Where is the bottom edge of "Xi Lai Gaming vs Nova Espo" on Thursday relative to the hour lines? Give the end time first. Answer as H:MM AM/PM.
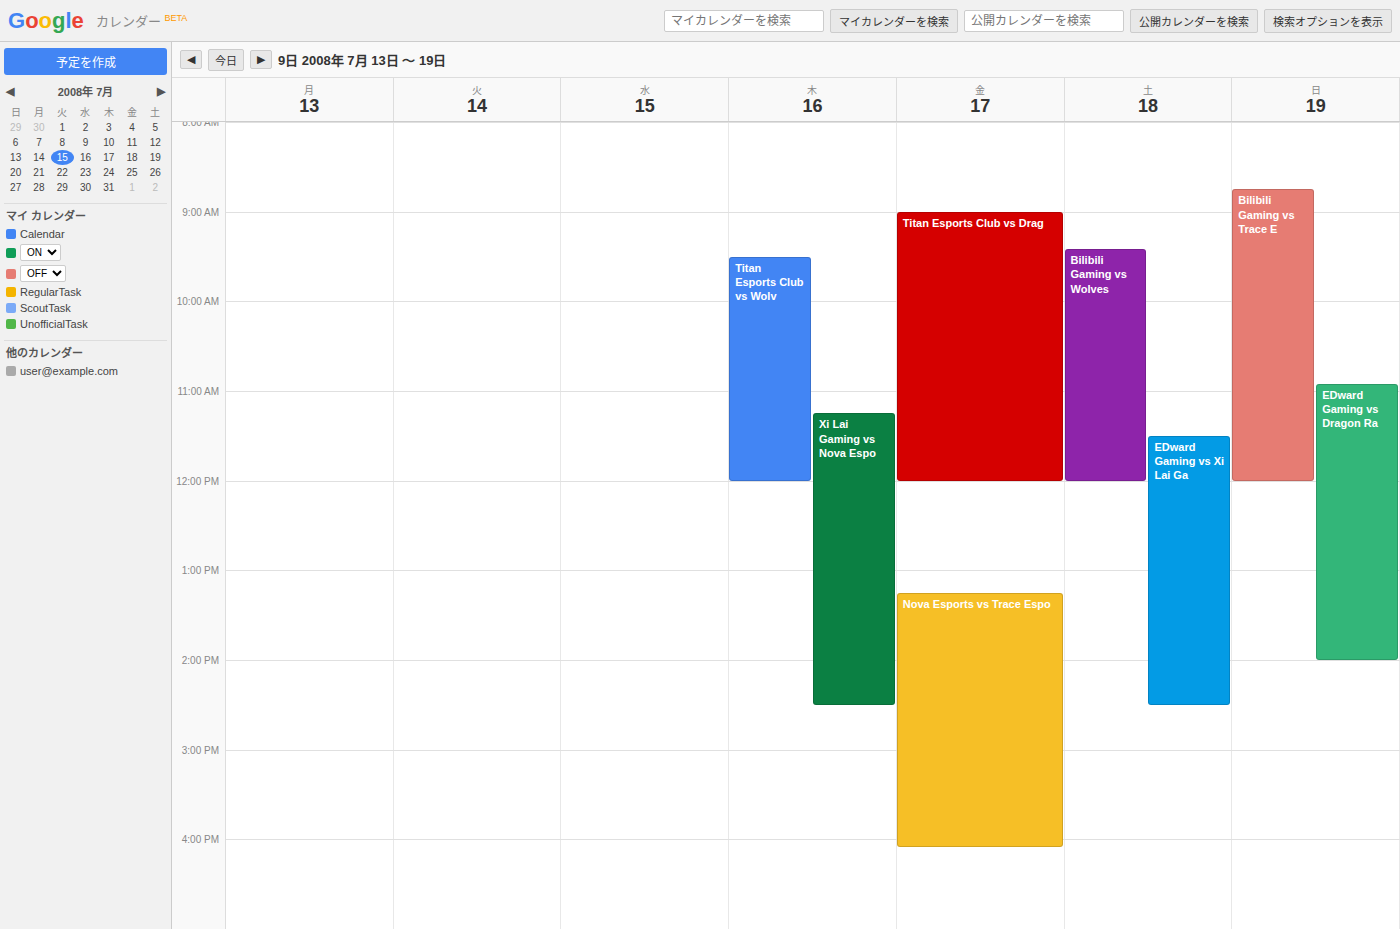
2:30 PM -- halfway between the 2 PM and 3 PM lines.